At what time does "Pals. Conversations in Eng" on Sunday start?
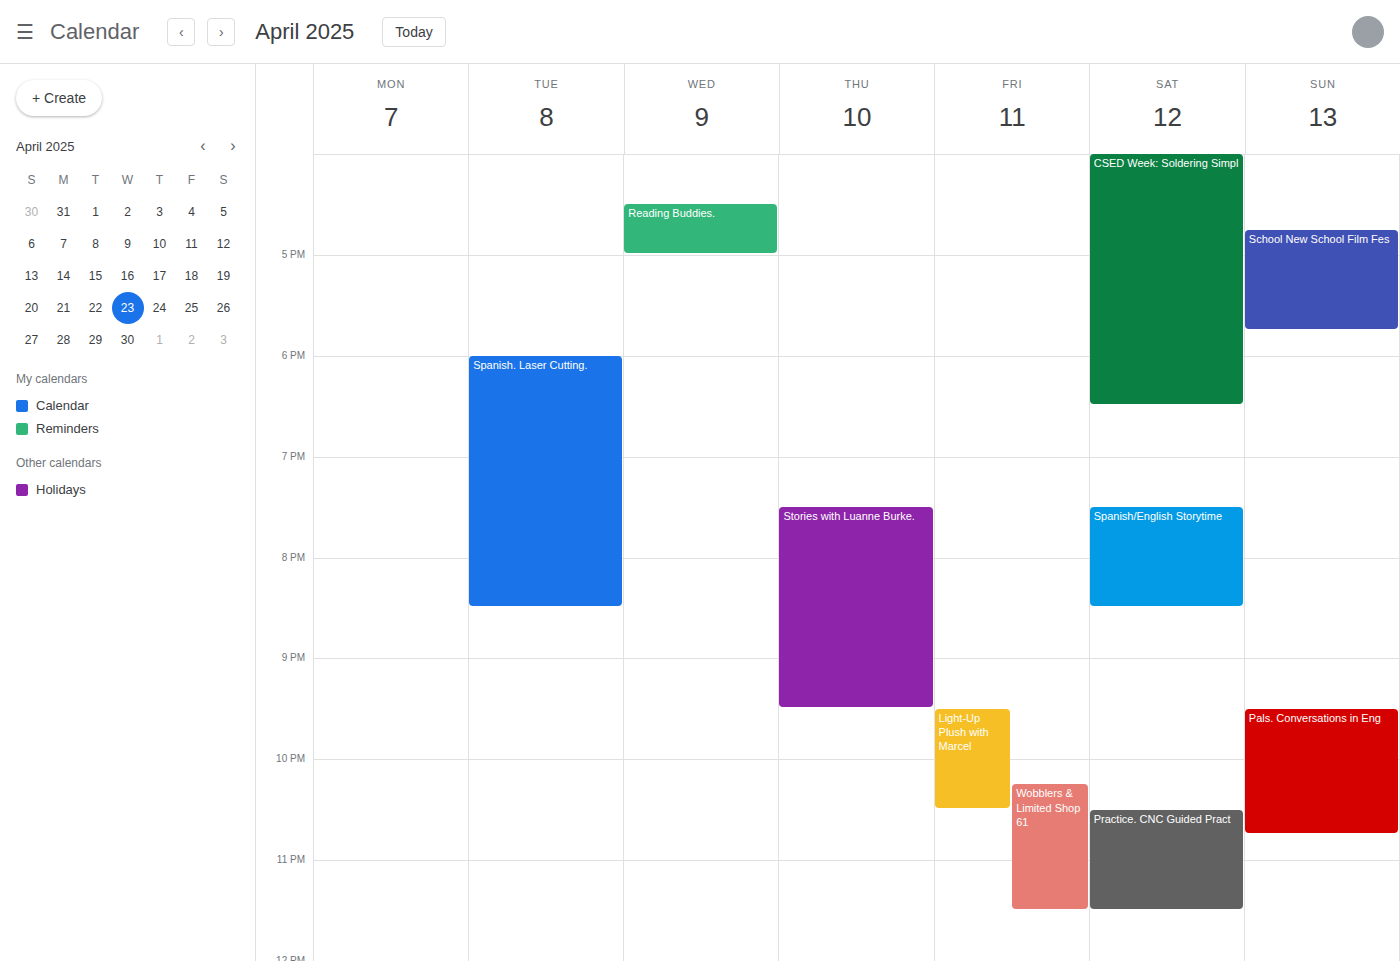
9:30 PM